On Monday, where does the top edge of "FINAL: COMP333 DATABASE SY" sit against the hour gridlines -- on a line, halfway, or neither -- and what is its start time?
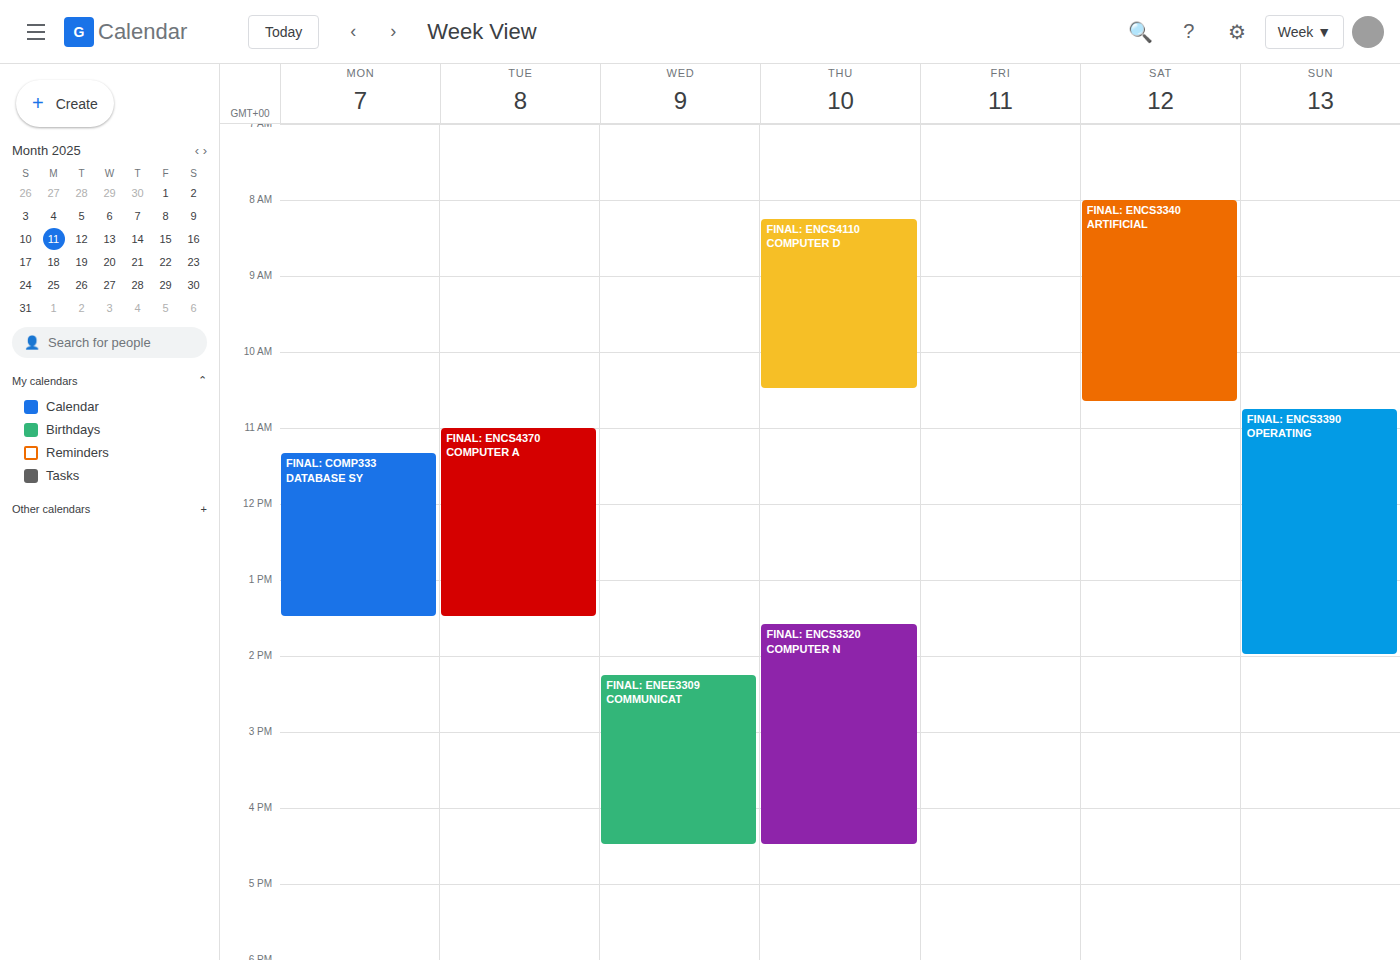
11:20 AM -- neither: 20 minutes below the 11 AM line and 40 minutes above the 12 PM line.